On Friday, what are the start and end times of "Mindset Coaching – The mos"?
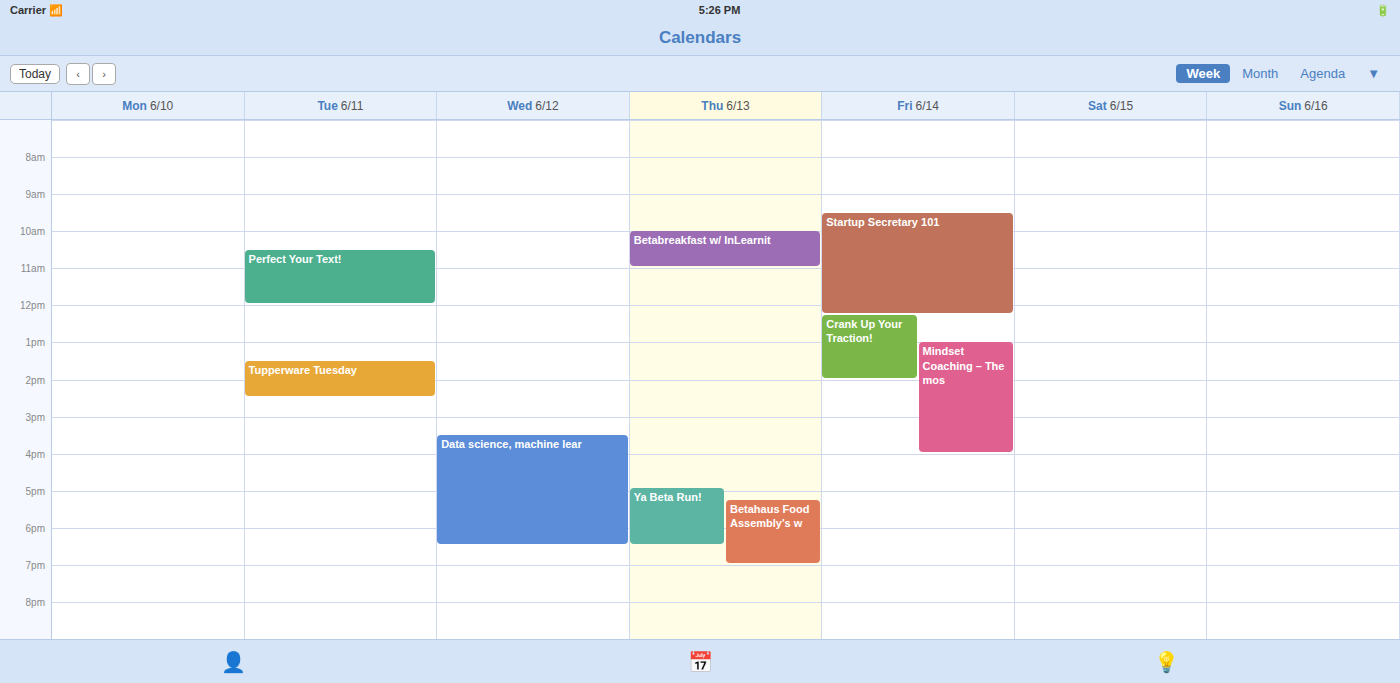
1:00 PM to 4:00 PM